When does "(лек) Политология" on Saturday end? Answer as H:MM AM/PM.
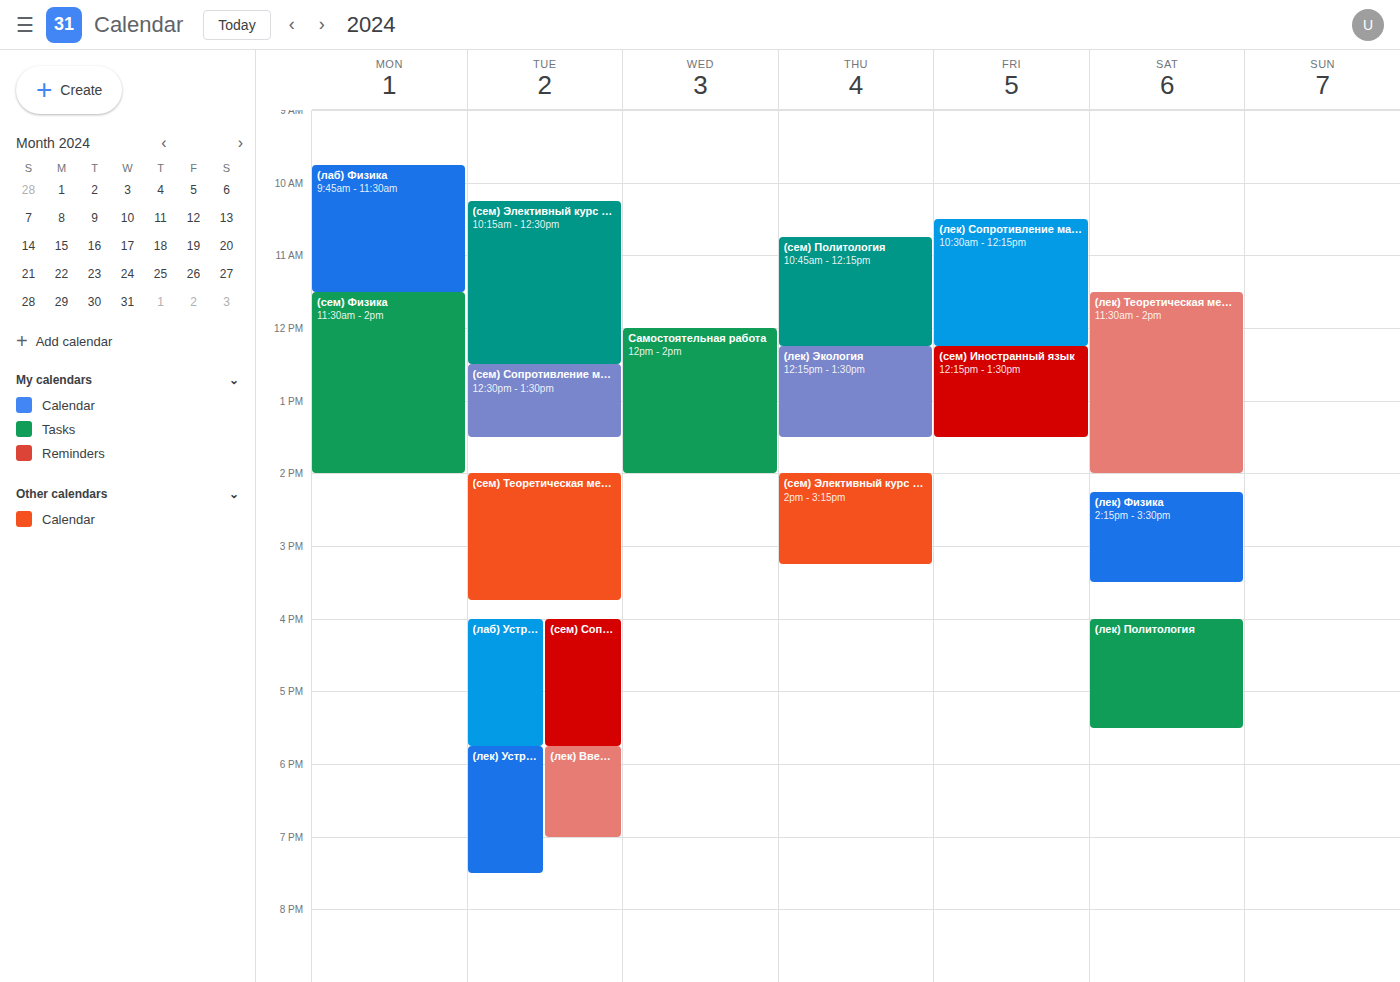
5:30 PM